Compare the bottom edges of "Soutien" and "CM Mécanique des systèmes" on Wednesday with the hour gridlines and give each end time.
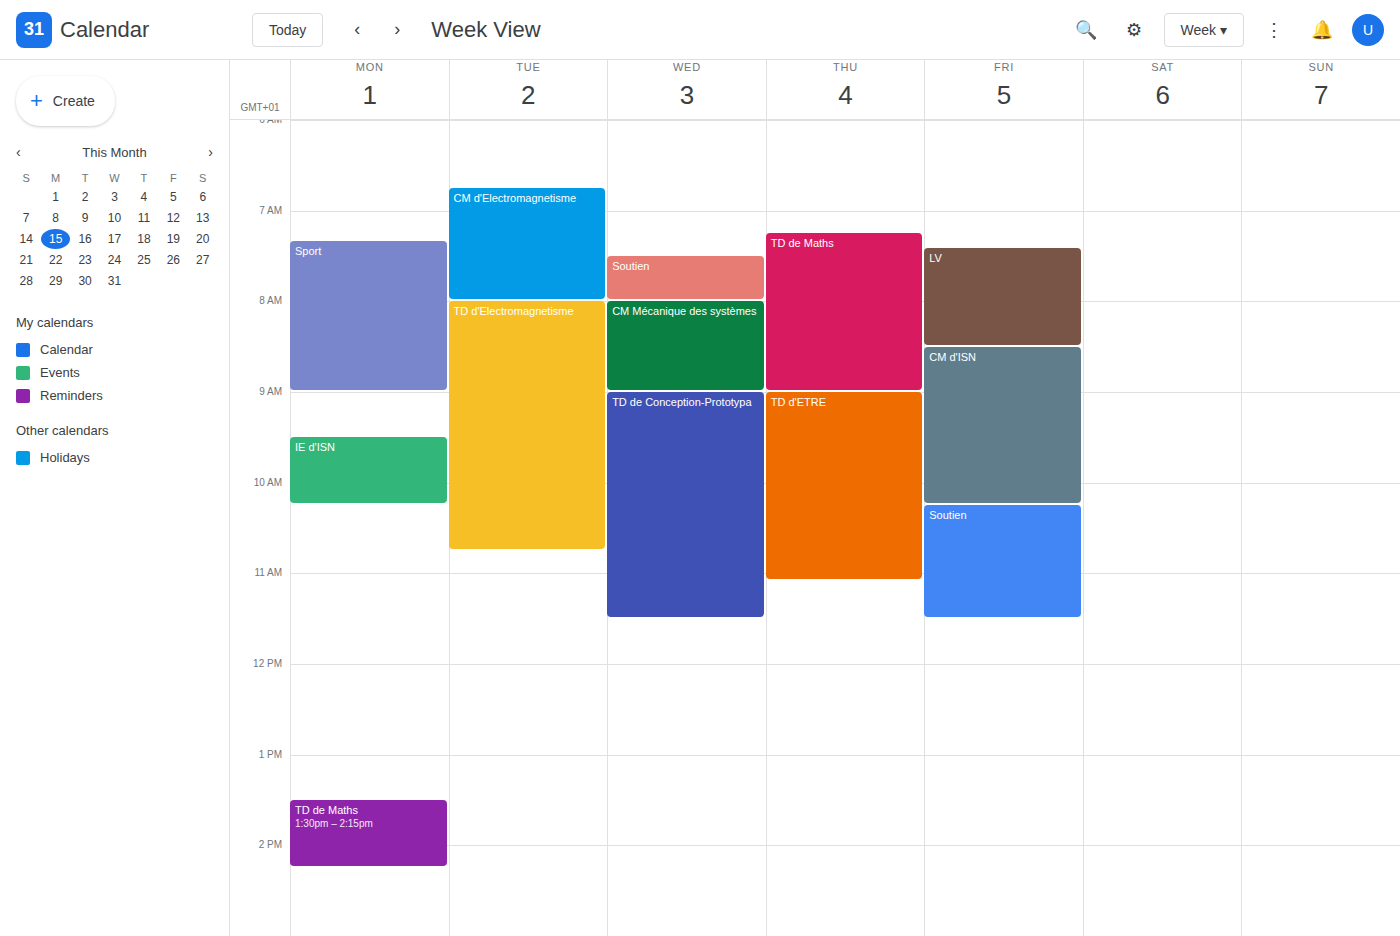
"Soutien": 8:00 AM, exactly on the 8 AM line. "CM Mécanique des systèmes": 9:00 AM, exactly on the 9 AM line.